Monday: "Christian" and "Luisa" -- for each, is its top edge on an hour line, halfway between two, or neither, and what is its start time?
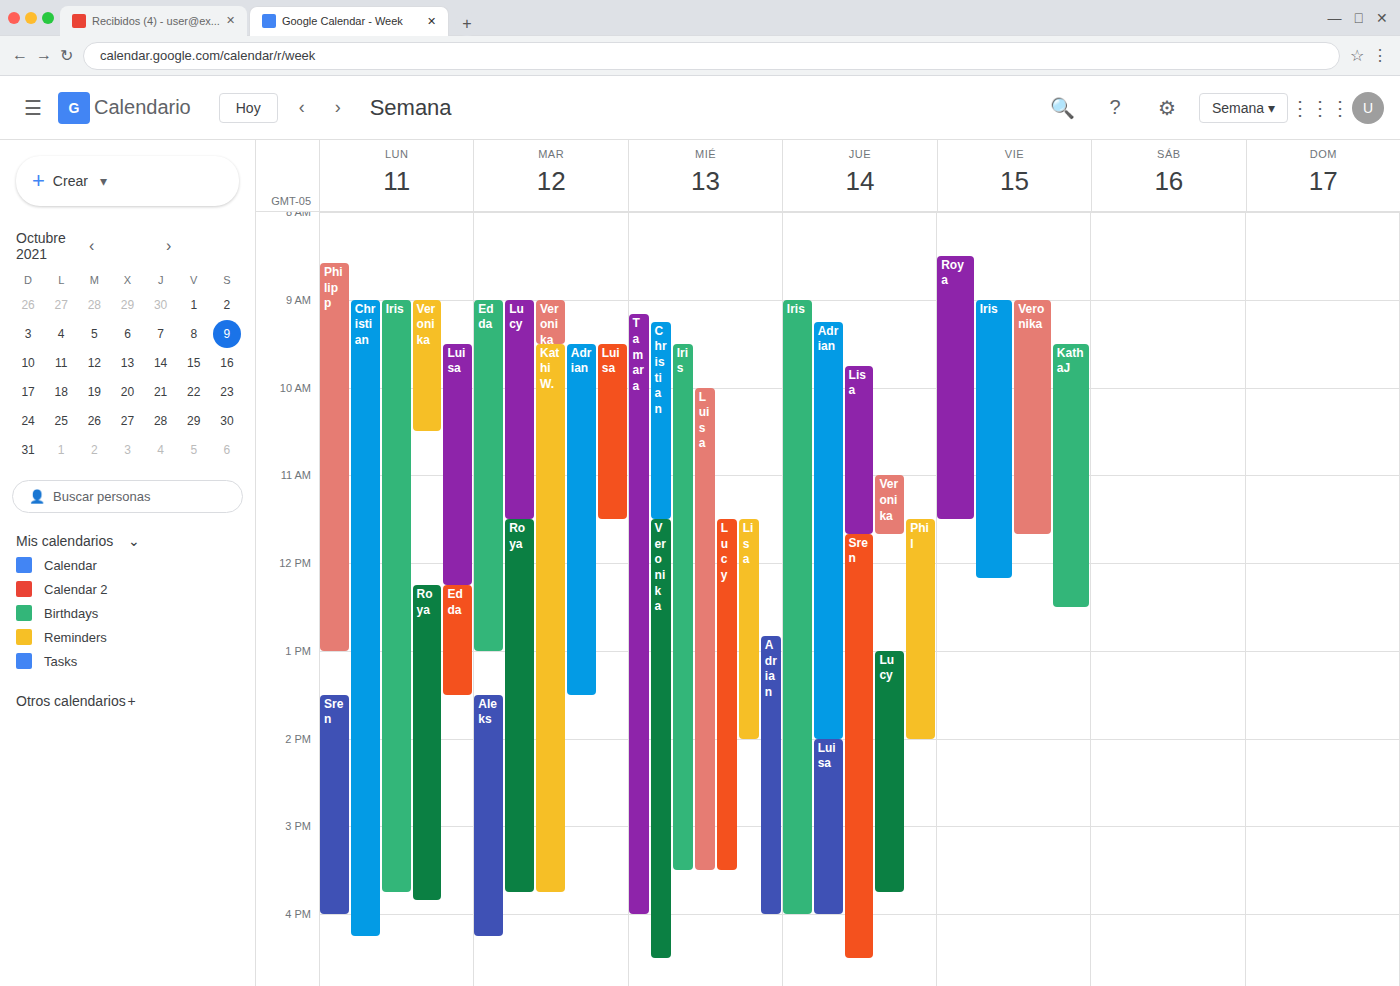
"Christian": 9:00 AM, exactly on the 9 AM line. "Luisa": 9:30 AM, halfway between the 9 AM and 10 AM lines.